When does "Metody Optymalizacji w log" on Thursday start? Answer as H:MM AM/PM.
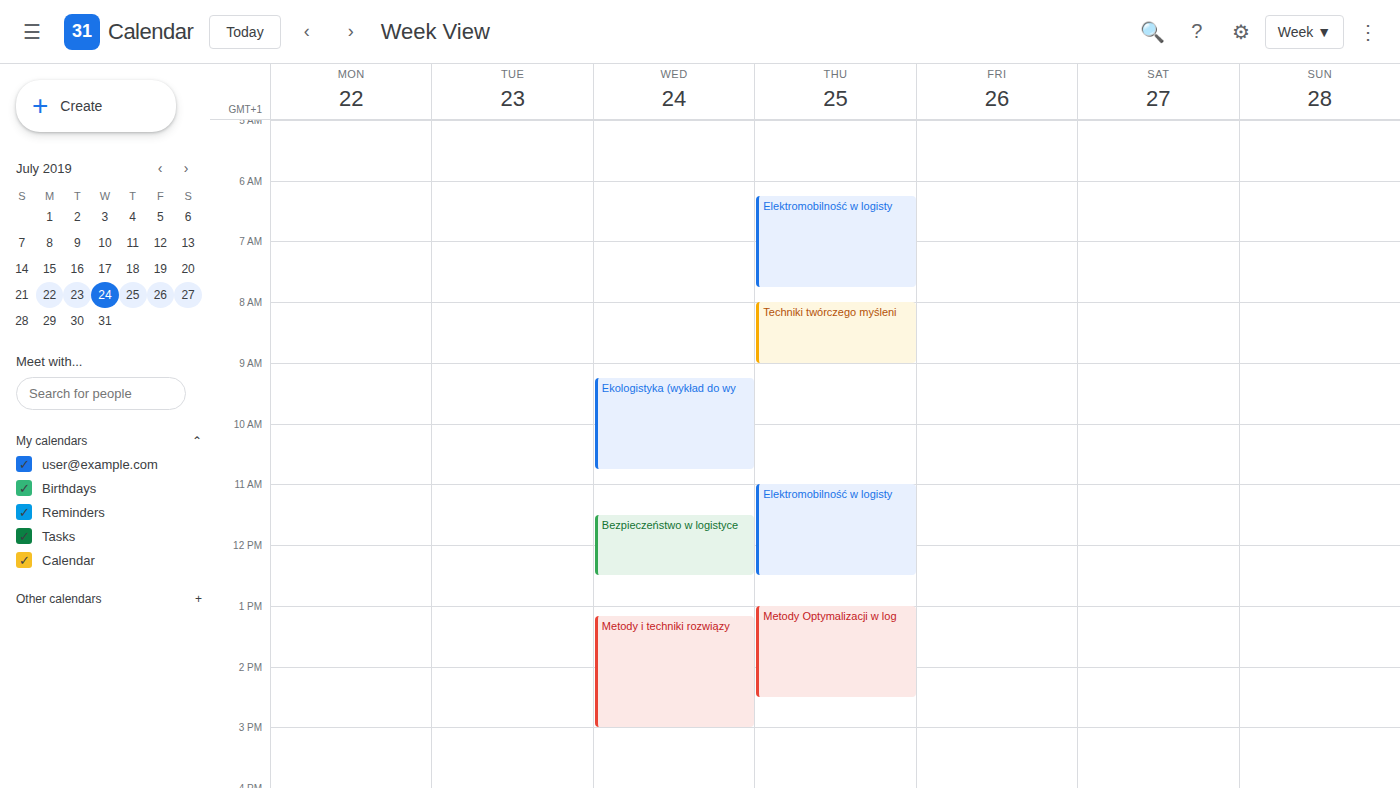
1:00 PM